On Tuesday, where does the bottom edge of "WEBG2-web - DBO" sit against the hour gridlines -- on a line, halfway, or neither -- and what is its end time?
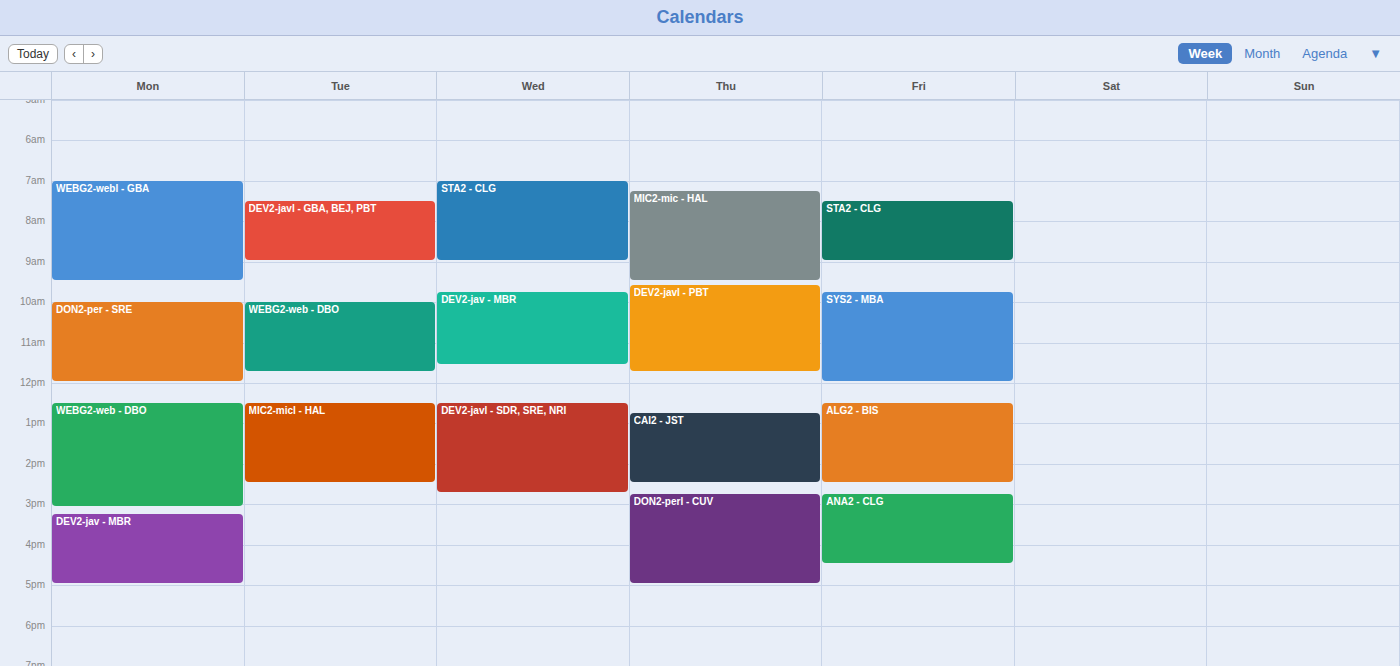
11:45 AM -- neither: three quarters of the way from the 11 AM line to the 12 PM line.